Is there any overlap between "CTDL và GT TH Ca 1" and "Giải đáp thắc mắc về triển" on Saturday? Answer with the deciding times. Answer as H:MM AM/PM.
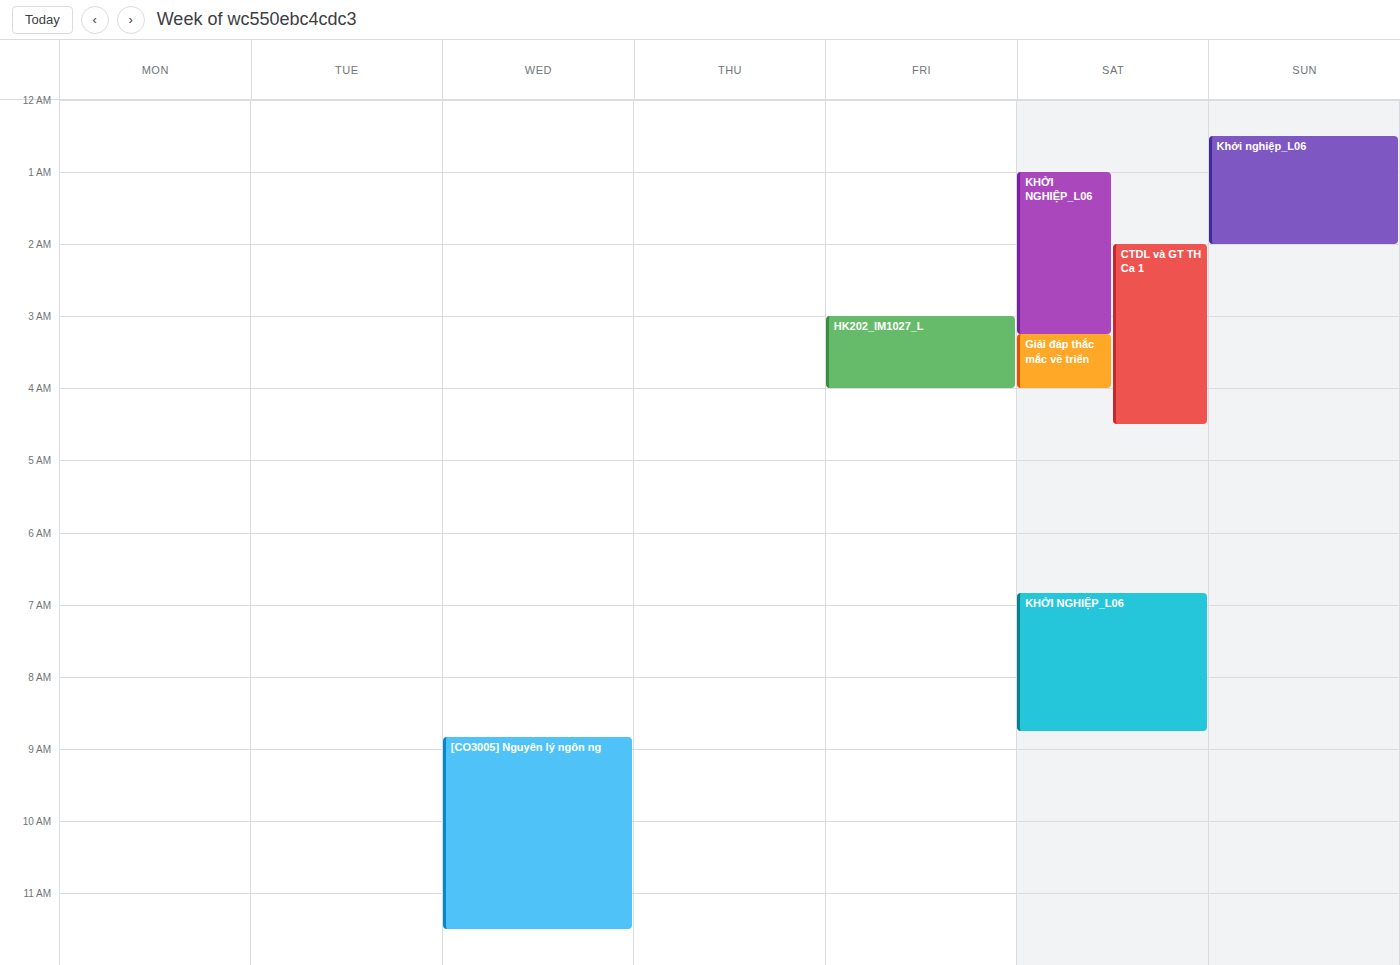
"Giải đáp thắc mắc về triển" runs 3:15 AM to 4:00 AM, inside "CTDL và GT TH Ca 1" -- they overlap.